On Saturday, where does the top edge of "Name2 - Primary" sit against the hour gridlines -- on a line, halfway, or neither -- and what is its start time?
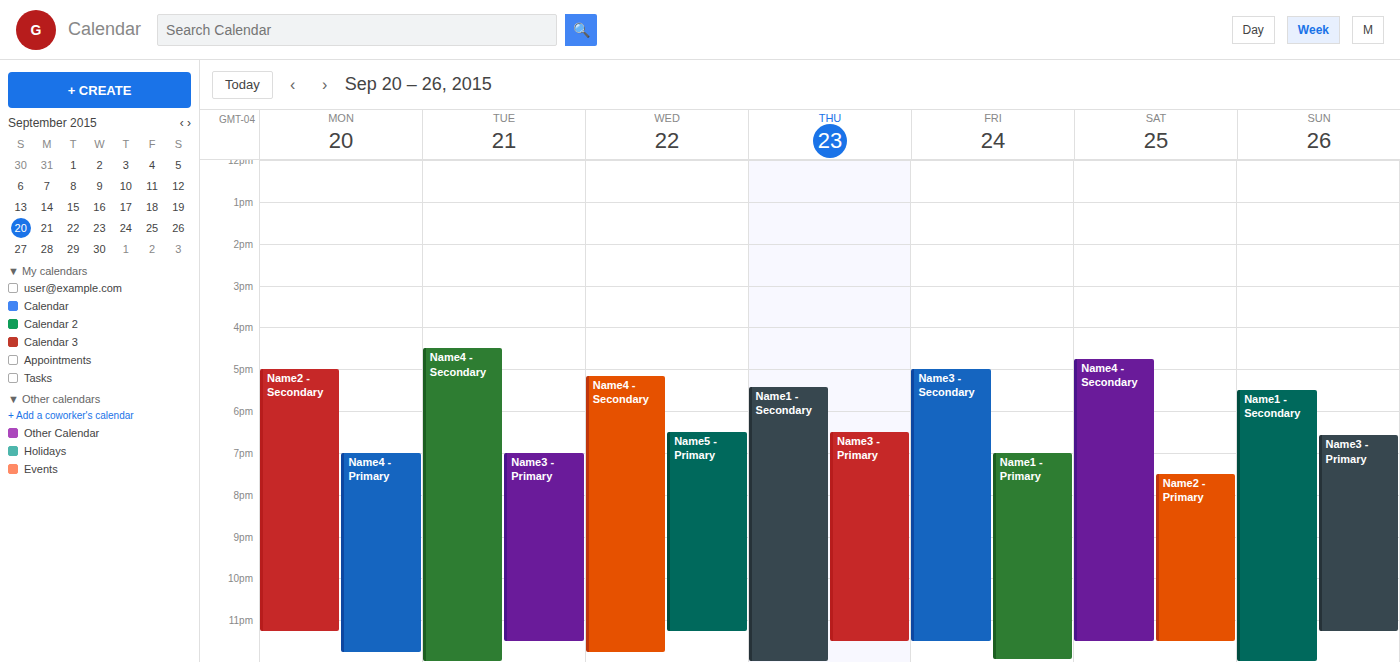
7:30 PM -- halfway between the 7 PM and 8 PM lines.